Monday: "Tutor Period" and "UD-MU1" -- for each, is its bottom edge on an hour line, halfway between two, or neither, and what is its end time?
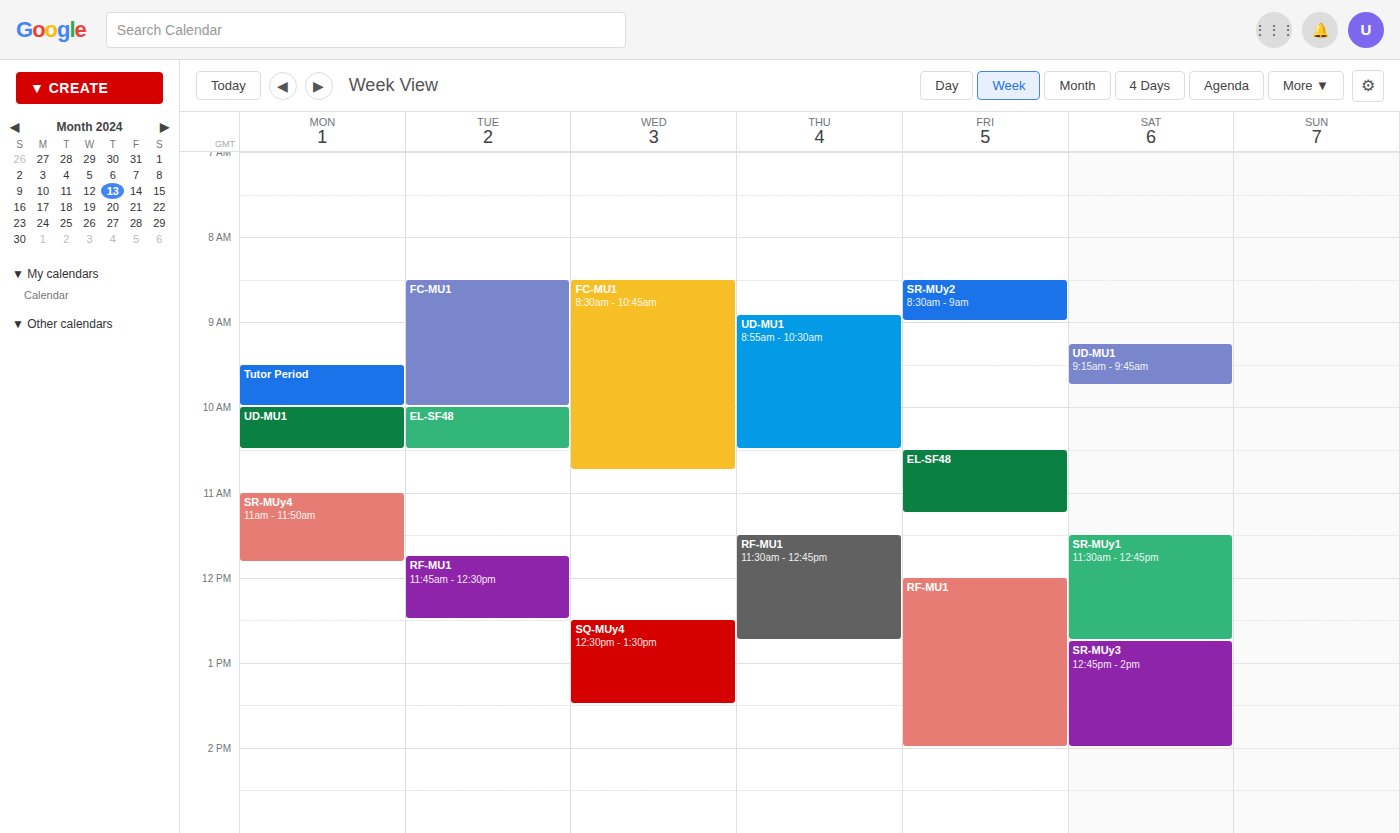
"Tutor Period": 10:00 AM, exactly on the 10 AM line. "UD-MU1": 10:30 AM, halfway between the 10 AM and 11 AM lines.